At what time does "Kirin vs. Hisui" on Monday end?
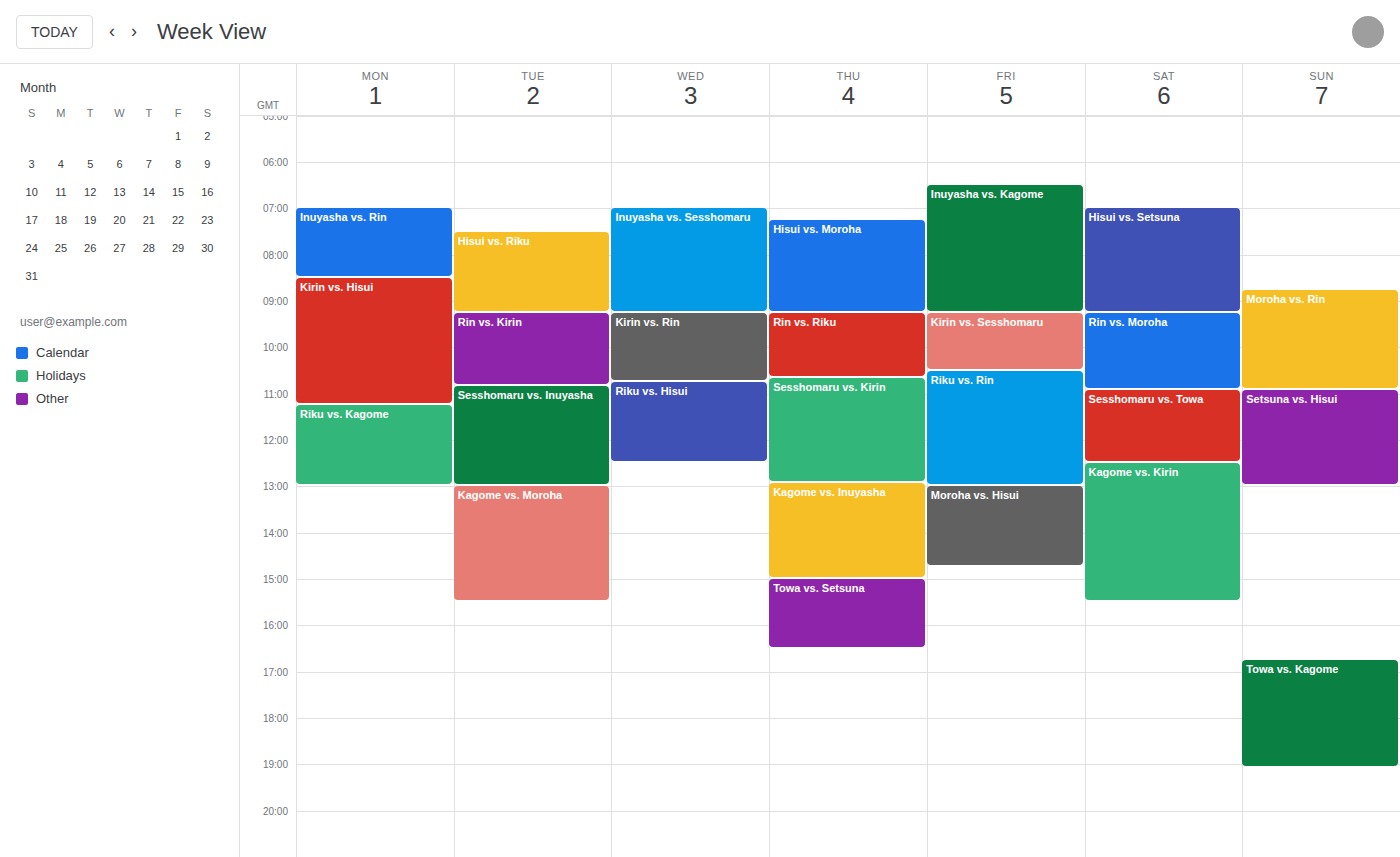
11:15 AM